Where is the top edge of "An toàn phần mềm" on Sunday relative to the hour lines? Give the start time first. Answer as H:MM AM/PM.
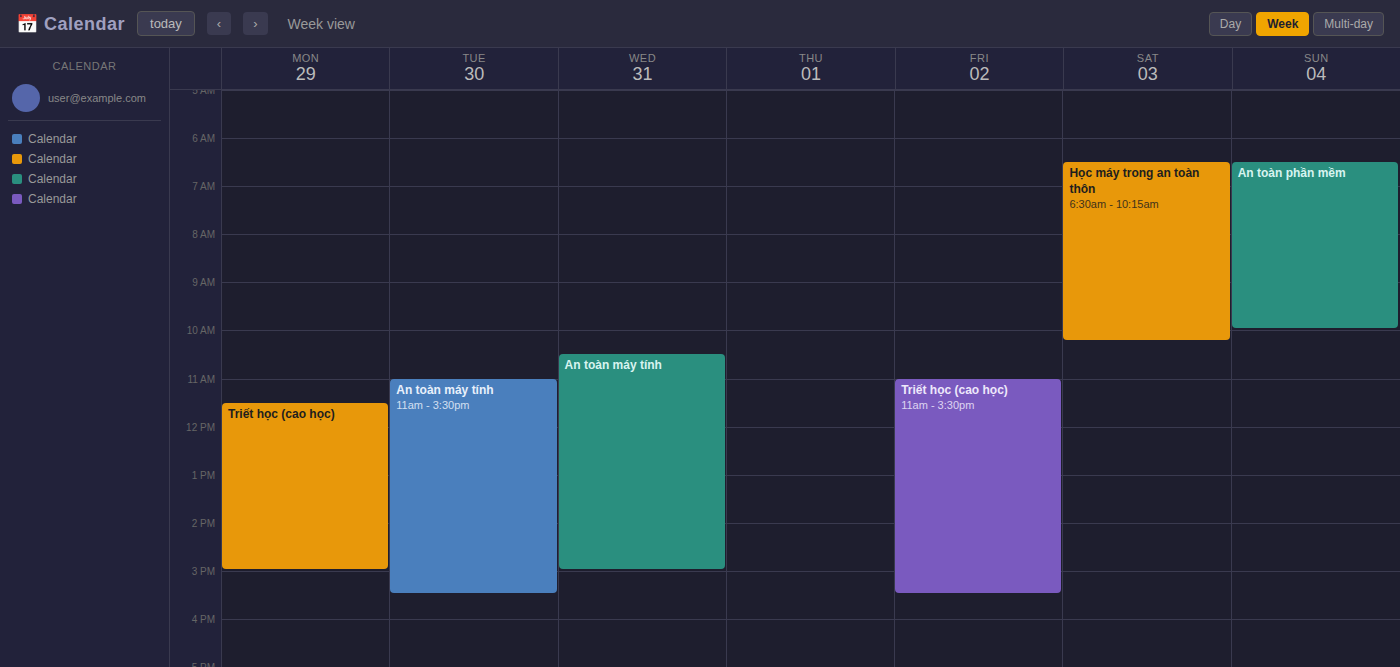
6:30 AM -- halfway between the 6 AM and 7 AM lines.